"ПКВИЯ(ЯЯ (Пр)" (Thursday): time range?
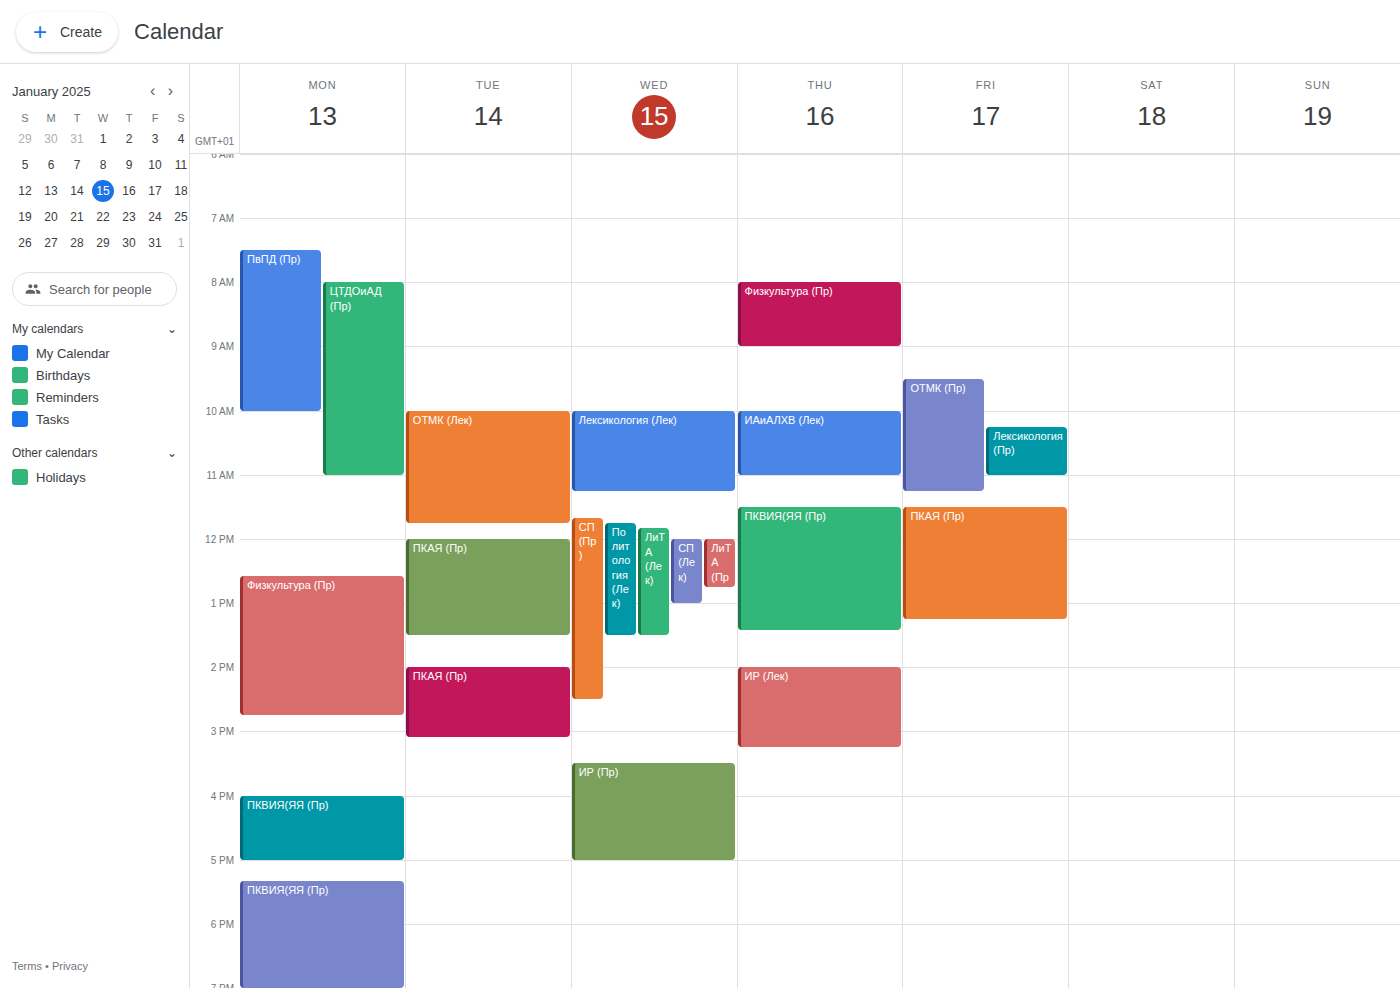
11:30 AM to 1:25 PM